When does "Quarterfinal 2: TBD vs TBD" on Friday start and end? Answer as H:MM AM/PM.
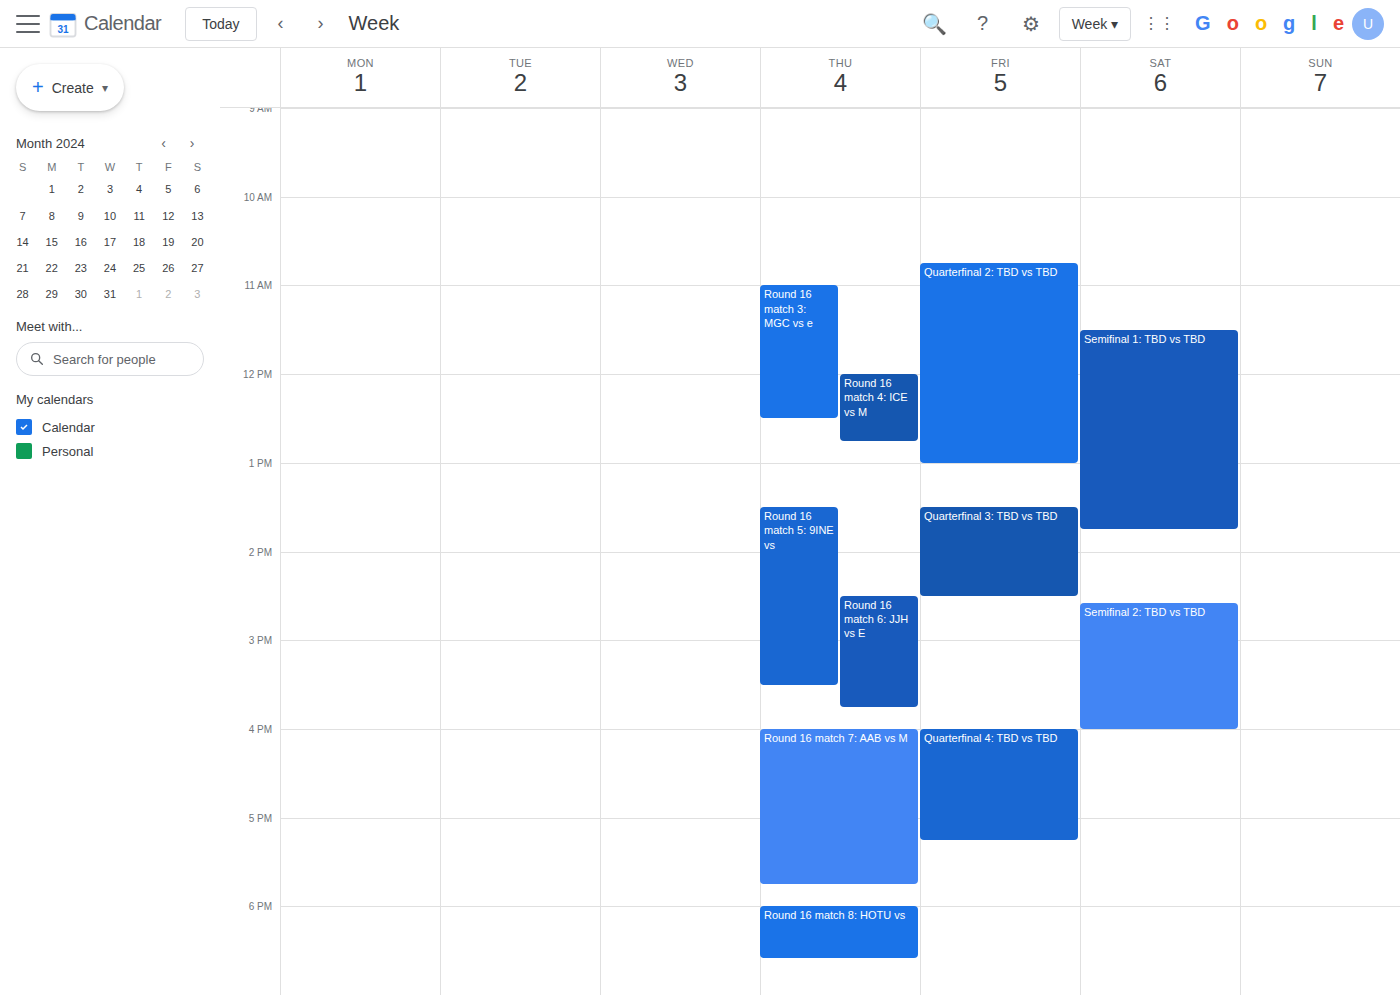
10:45 AM to 1:00 PM